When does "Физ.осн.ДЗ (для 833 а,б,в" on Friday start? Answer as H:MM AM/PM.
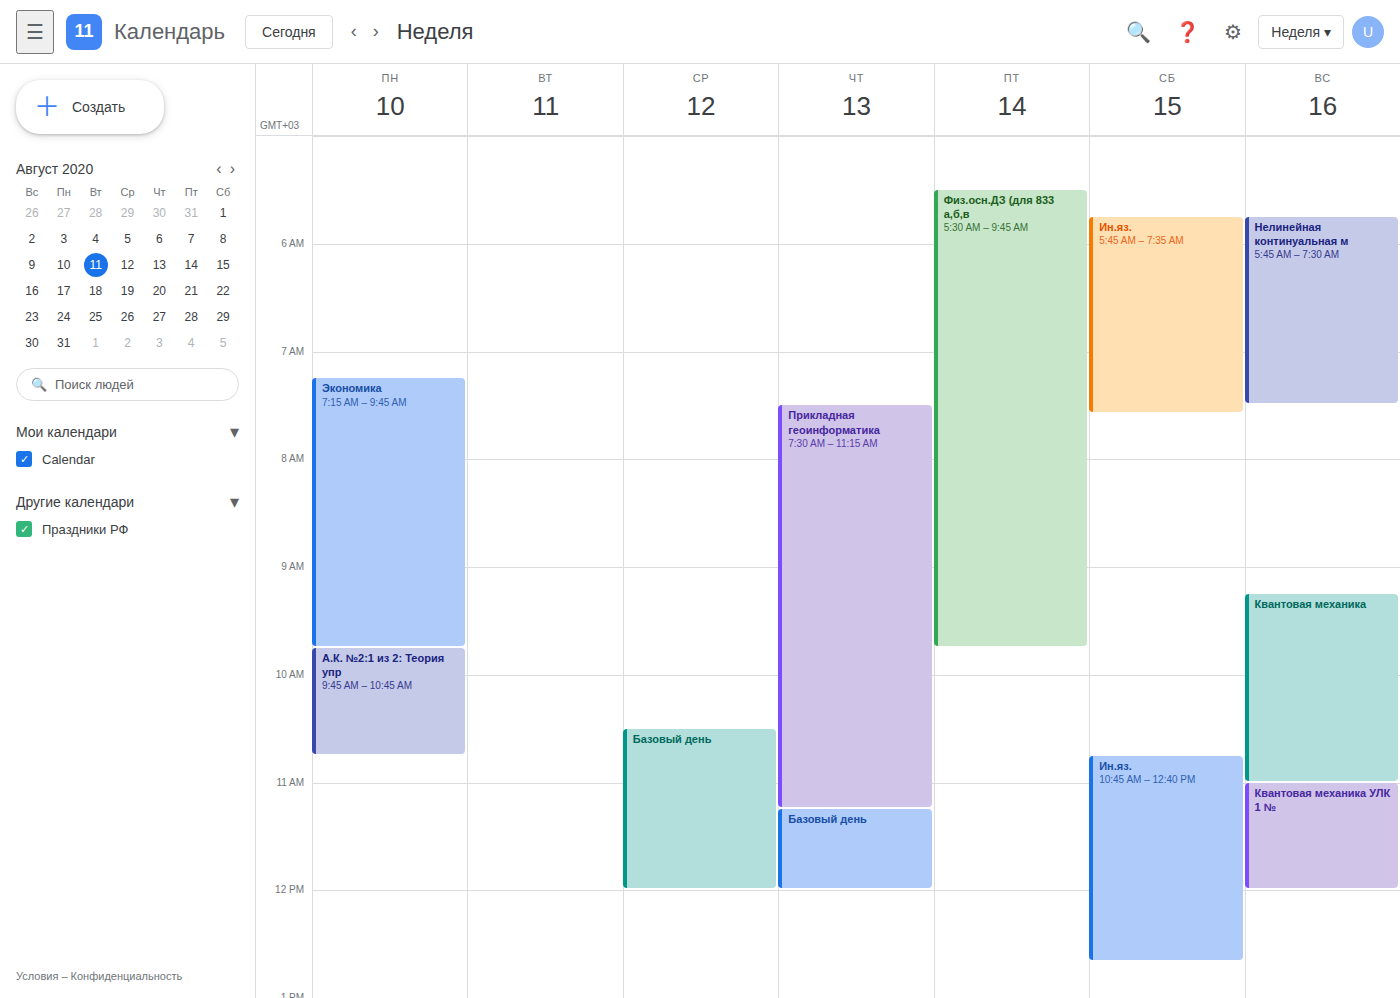
5:30 AM